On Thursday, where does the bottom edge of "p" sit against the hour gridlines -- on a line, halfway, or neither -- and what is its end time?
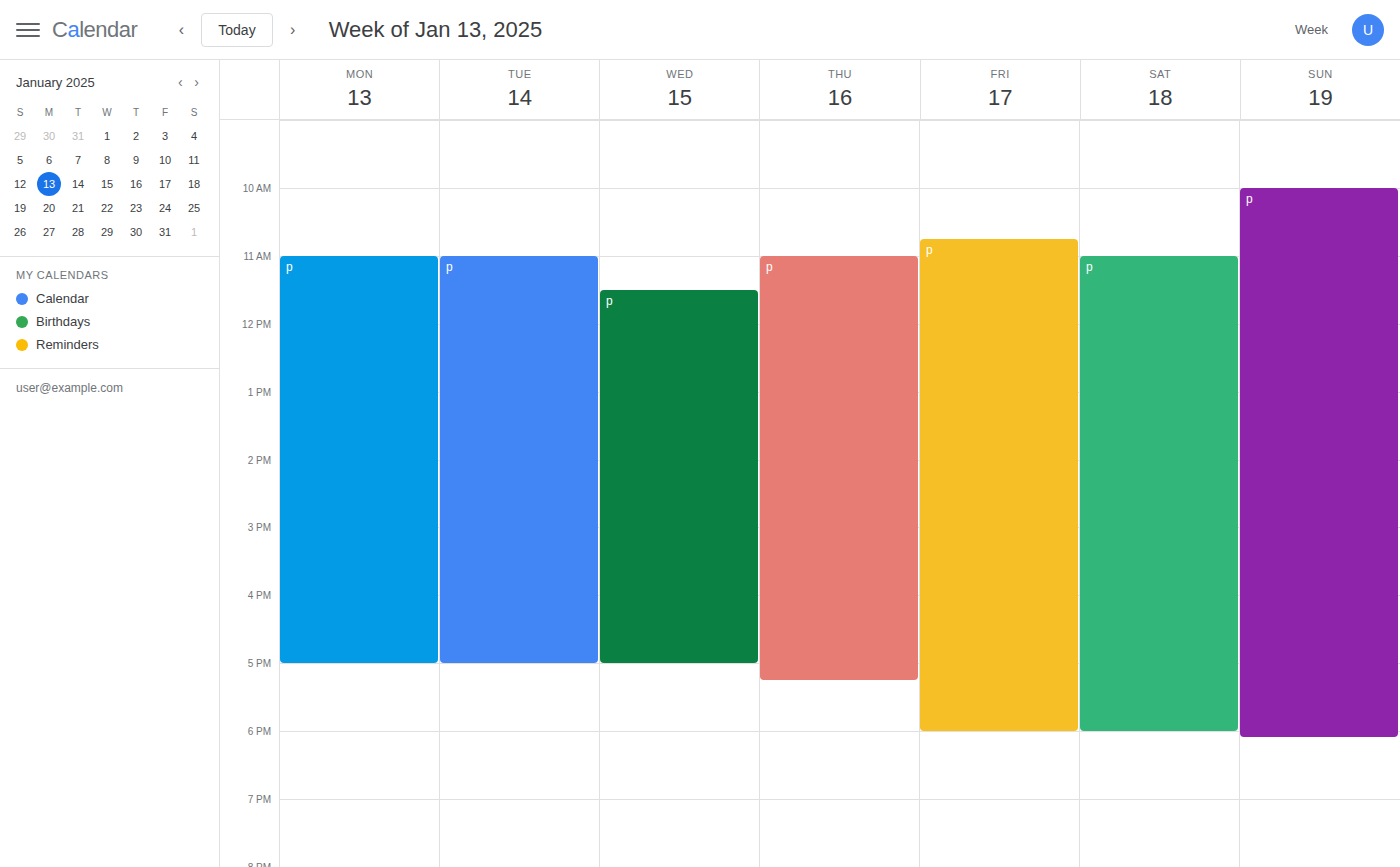
5:15 PM -- neither: a quarter of the way from the 5 PM line to the 6 PM line.